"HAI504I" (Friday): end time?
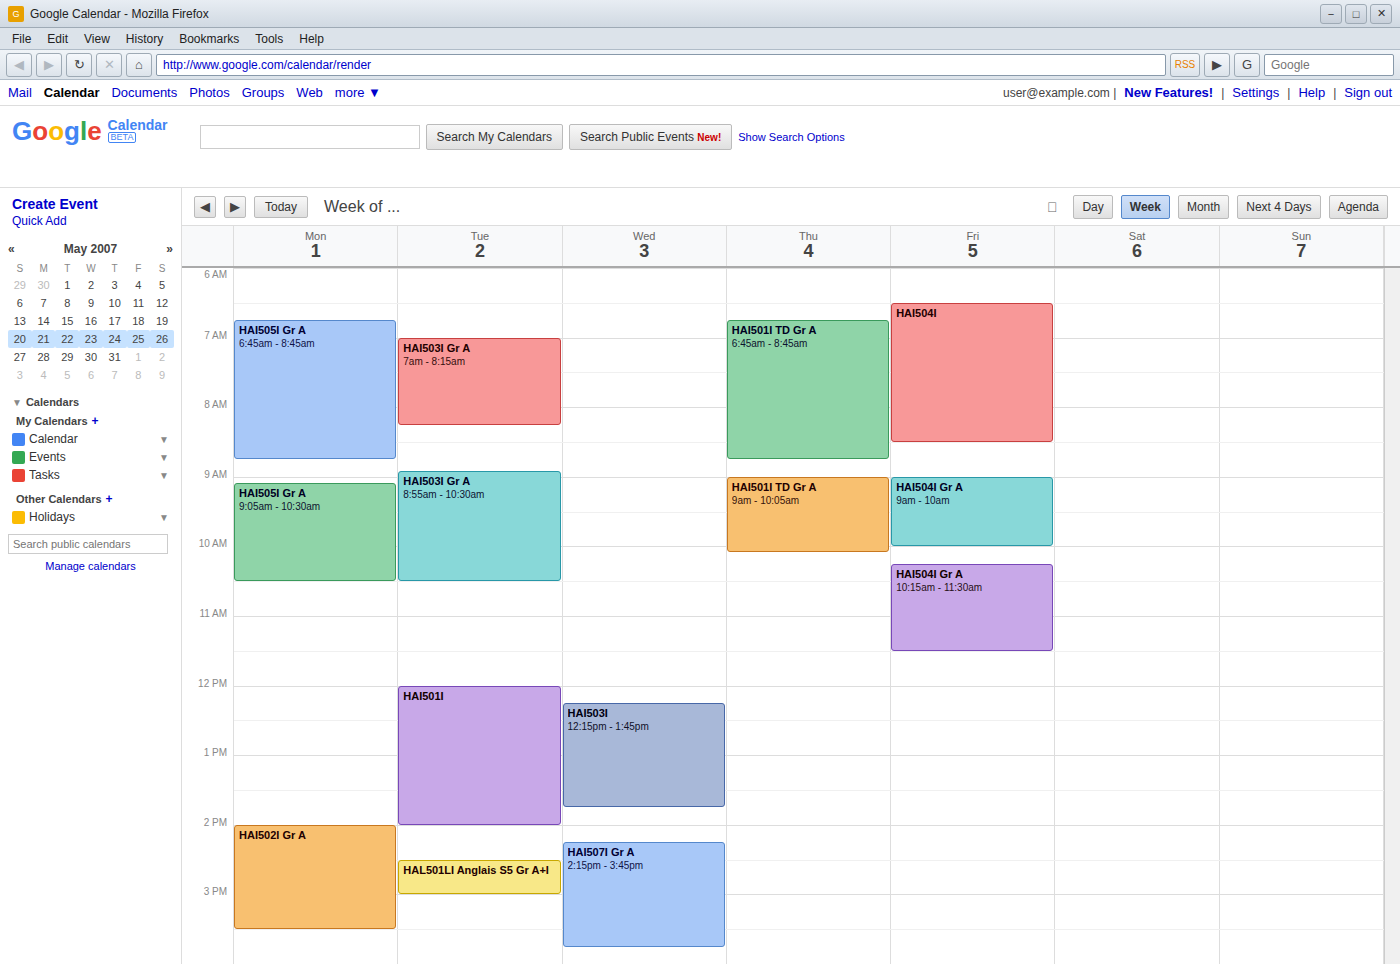
8:30 AM